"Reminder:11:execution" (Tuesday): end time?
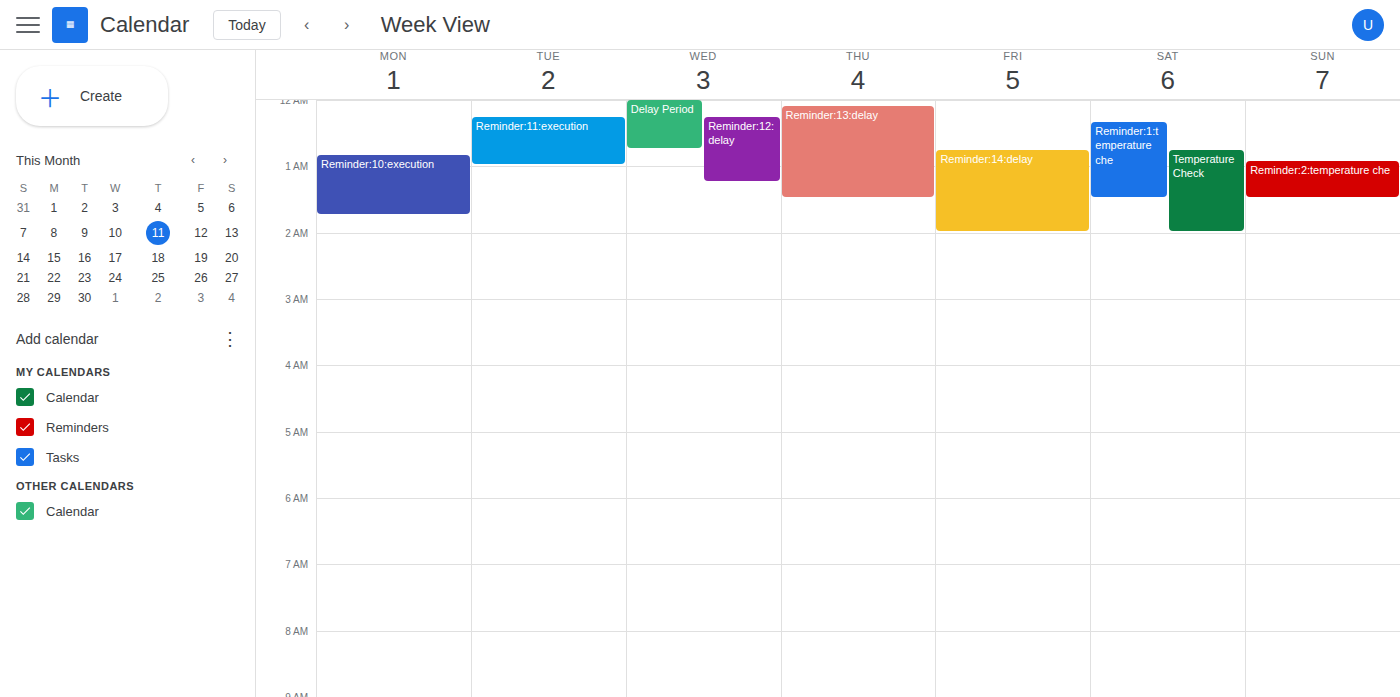
01:00